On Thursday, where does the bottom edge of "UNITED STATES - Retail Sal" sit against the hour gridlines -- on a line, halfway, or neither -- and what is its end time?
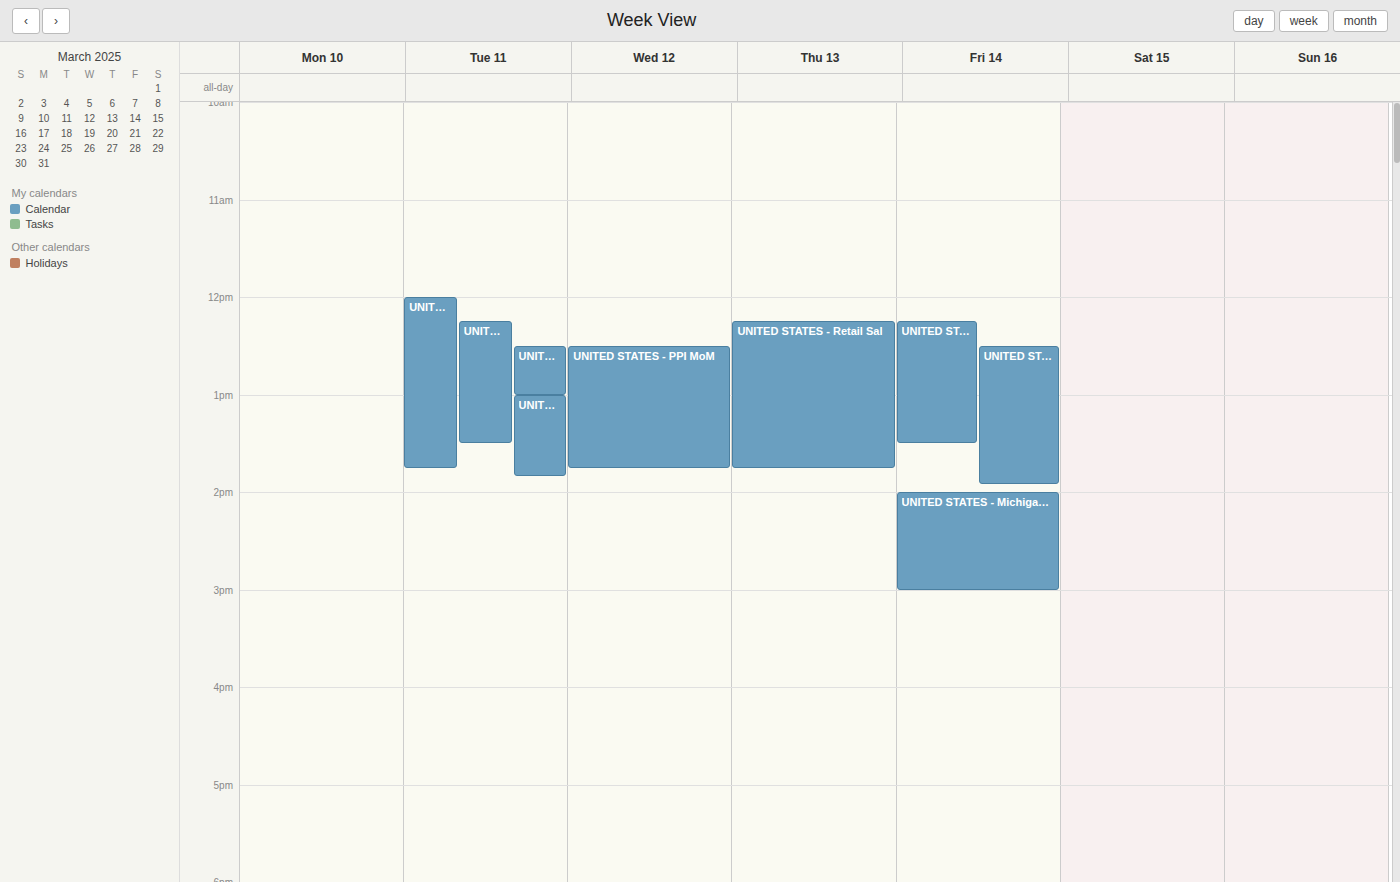
13:45 -- neither: three quarters of the way from the 13:00 line to the 14:00 line.